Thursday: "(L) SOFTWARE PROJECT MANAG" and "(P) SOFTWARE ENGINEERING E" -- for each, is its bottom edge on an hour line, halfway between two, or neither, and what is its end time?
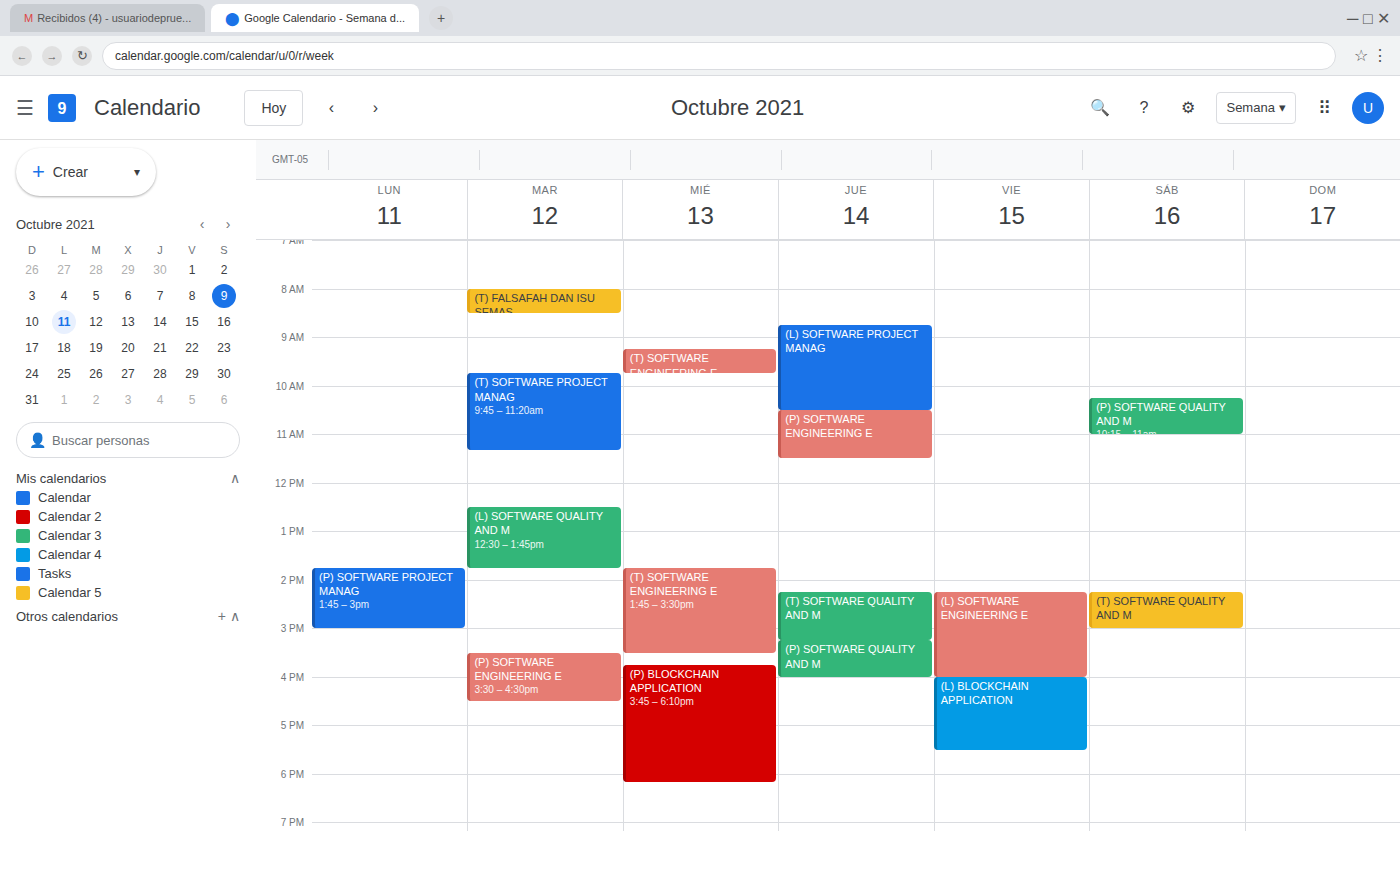
"(L) SOFTWARE PROJECT MANAG": 10:30 AM, halfway between the 10 AM and 11 AM lines. "(P) SOFTWARE ENGINEERING E": 11:30 AM, halfway between the 11 AM and 12 PM lines.